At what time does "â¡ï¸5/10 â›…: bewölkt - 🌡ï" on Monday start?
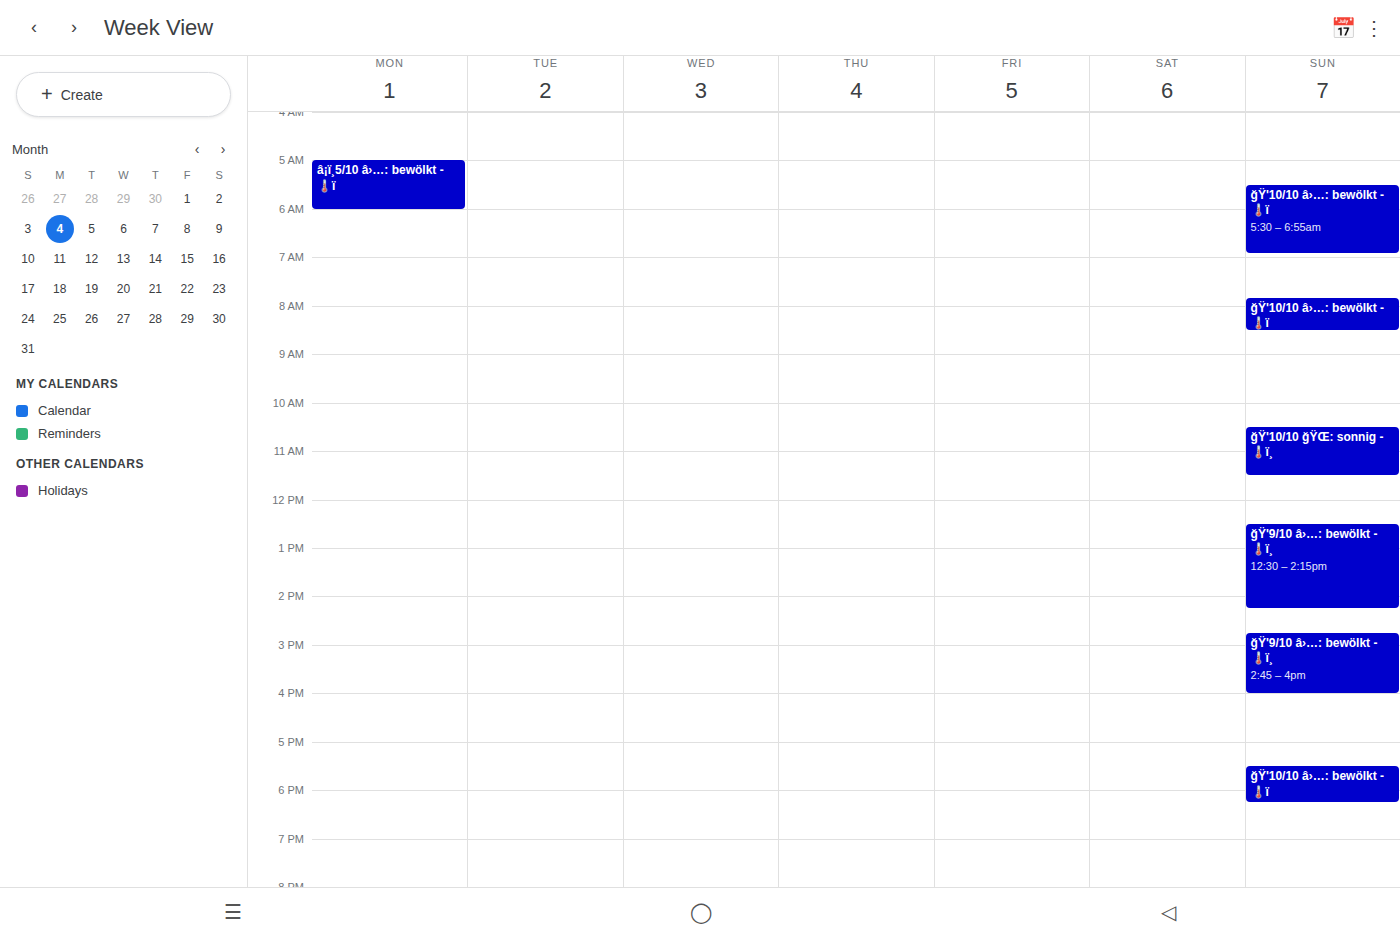
5:00 AM